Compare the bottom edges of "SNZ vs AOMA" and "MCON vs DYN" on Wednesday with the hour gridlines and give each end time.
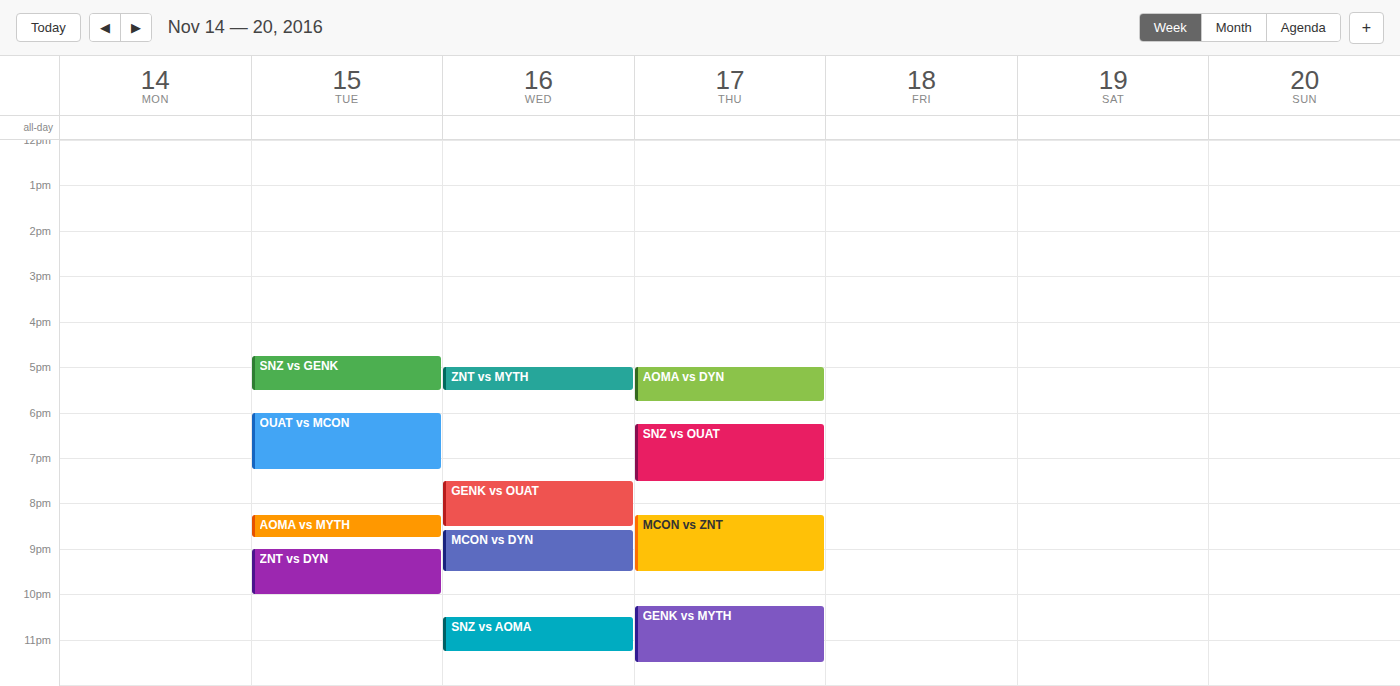
"SNZ vs AOMA": 11:15 PM, neither: a quarter of the way from the 11 PM line to the 12 AM line. "MCON vs DYN": 9:30 PM, halfway between the 9 PM and 10 PM lines.